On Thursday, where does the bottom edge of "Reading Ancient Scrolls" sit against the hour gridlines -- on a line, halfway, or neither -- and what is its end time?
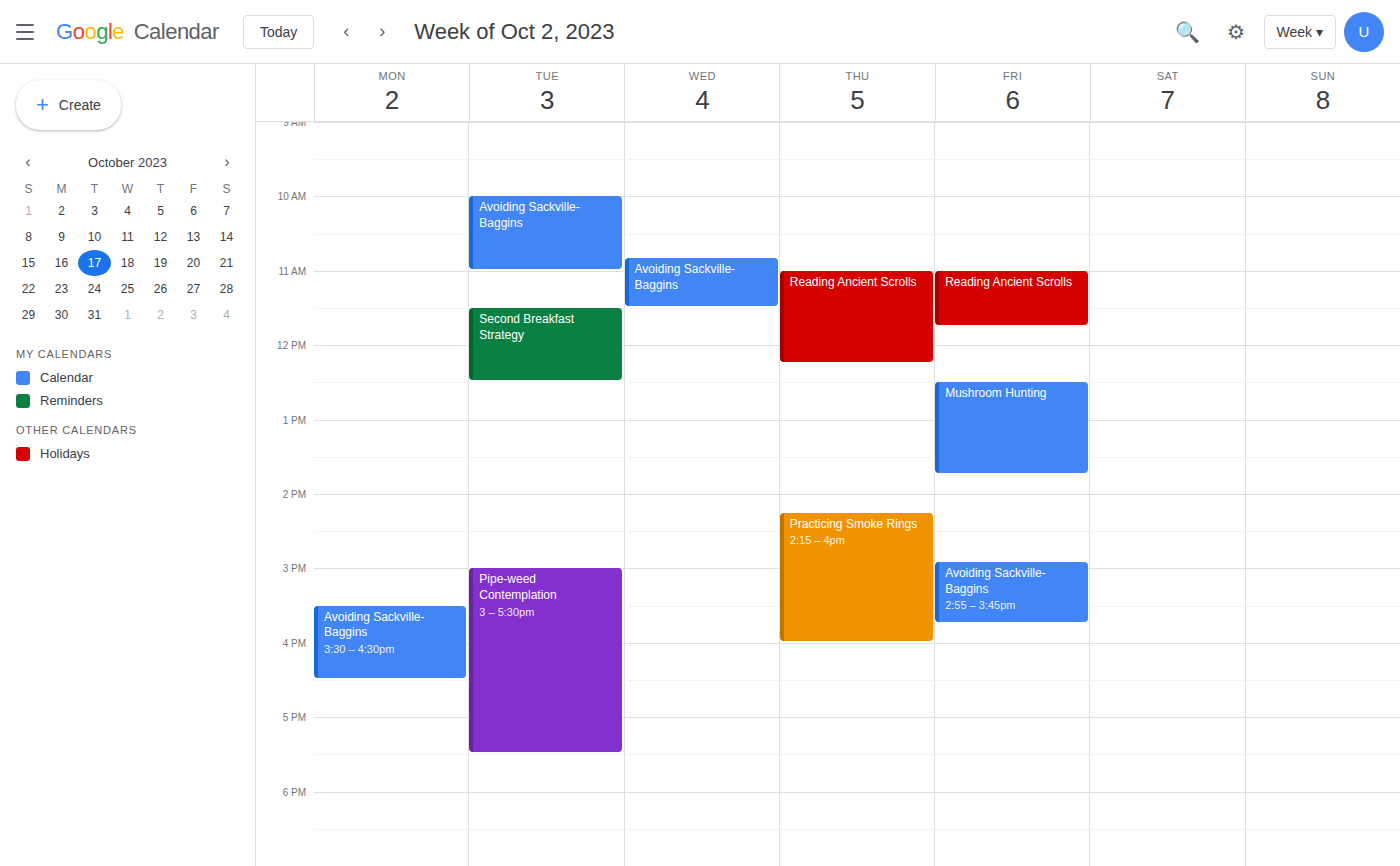
12:15 -- neither: a quarter of the way from the 12:00 line to the 13:00 line.